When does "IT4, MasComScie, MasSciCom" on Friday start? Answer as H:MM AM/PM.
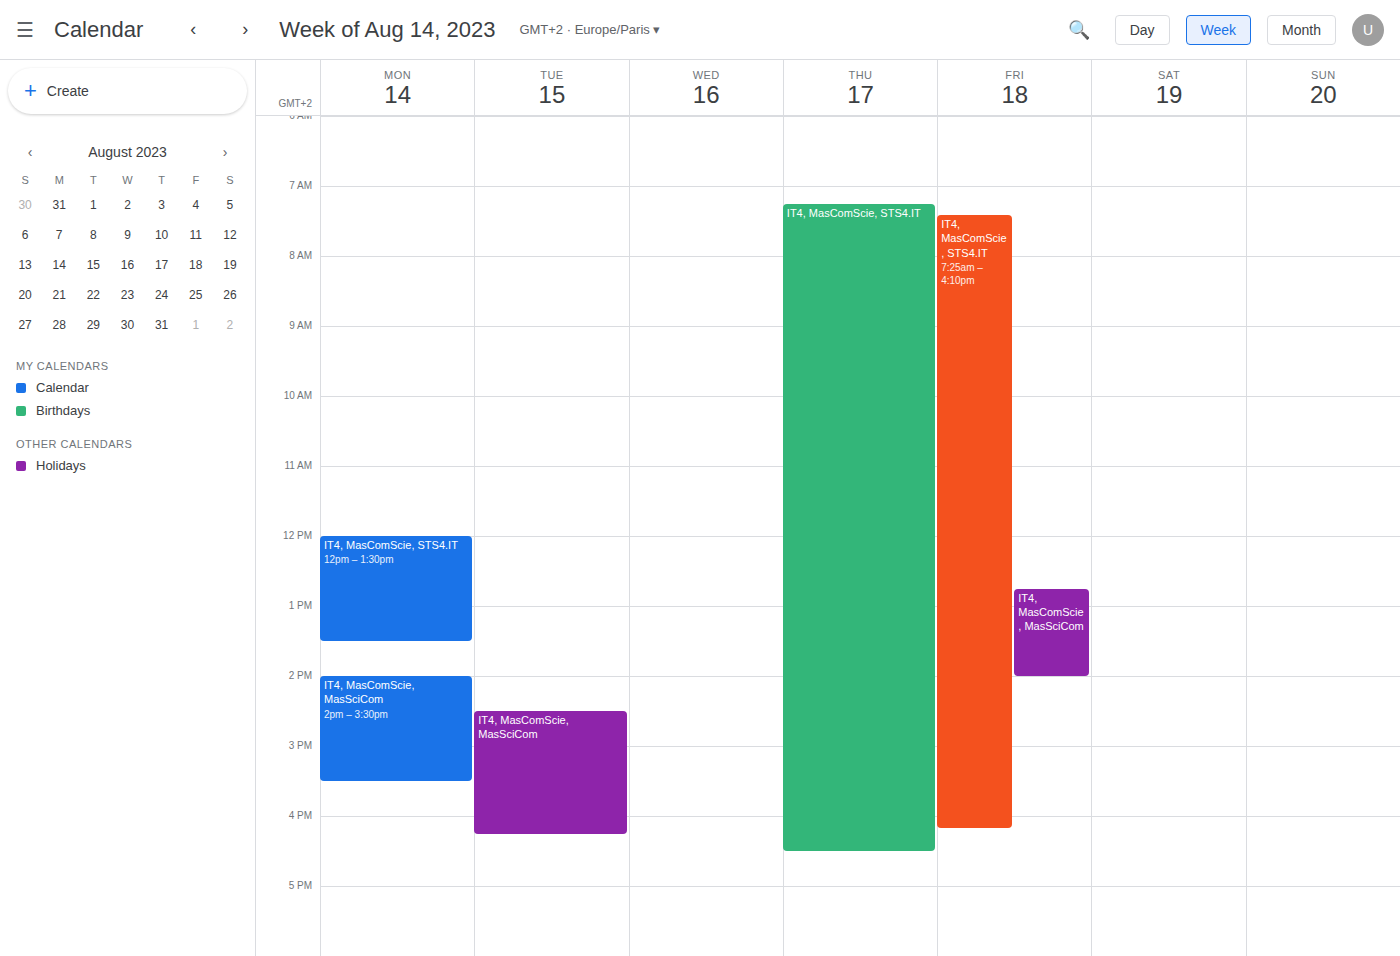
12:45 PM